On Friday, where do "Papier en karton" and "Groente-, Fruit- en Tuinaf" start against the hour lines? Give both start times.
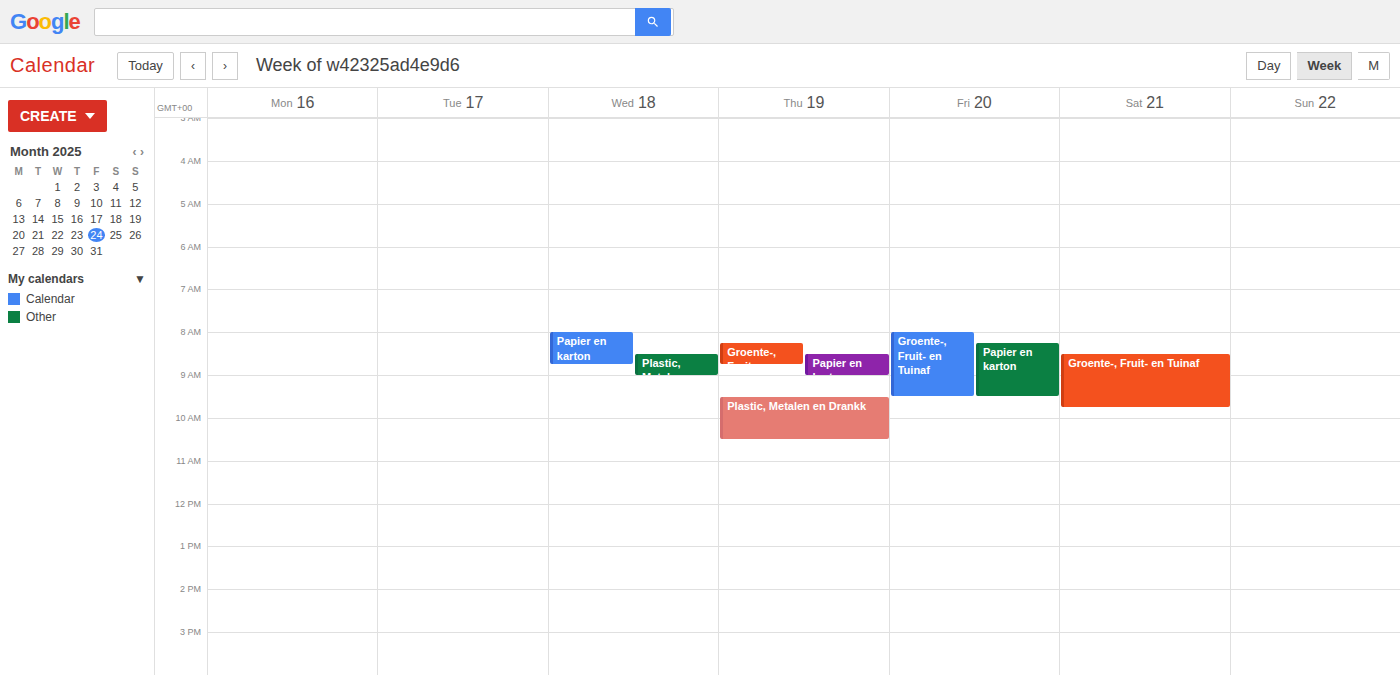
"Papier en karton": 8:15 AM, neither: a quarter of the way from the 8 AM line to the 9 AM line. "Groente-, Fruit- en Tuinaf": 8:00 AM, exactly on the 8 AM line.